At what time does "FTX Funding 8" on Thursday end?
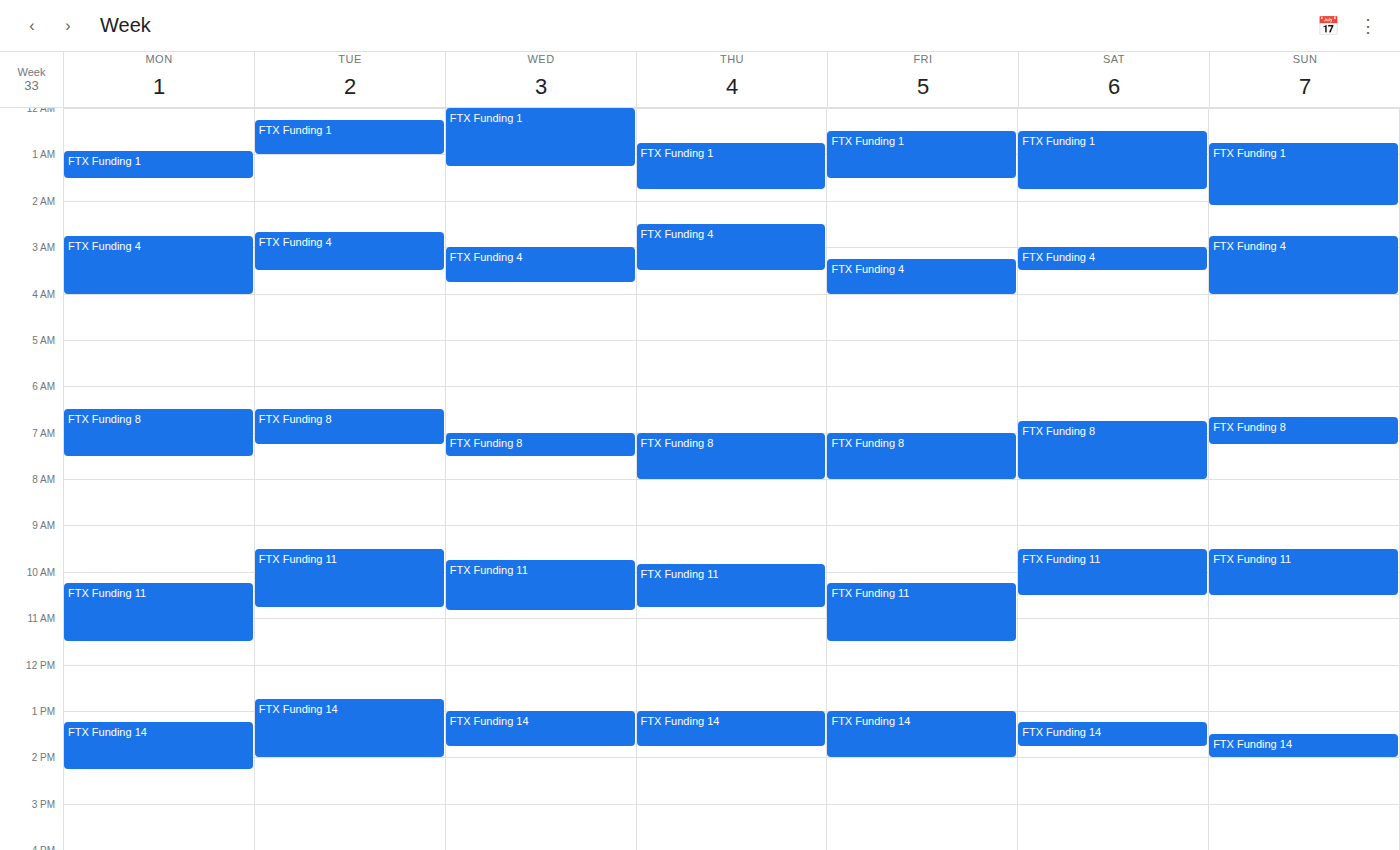
8:00 AM